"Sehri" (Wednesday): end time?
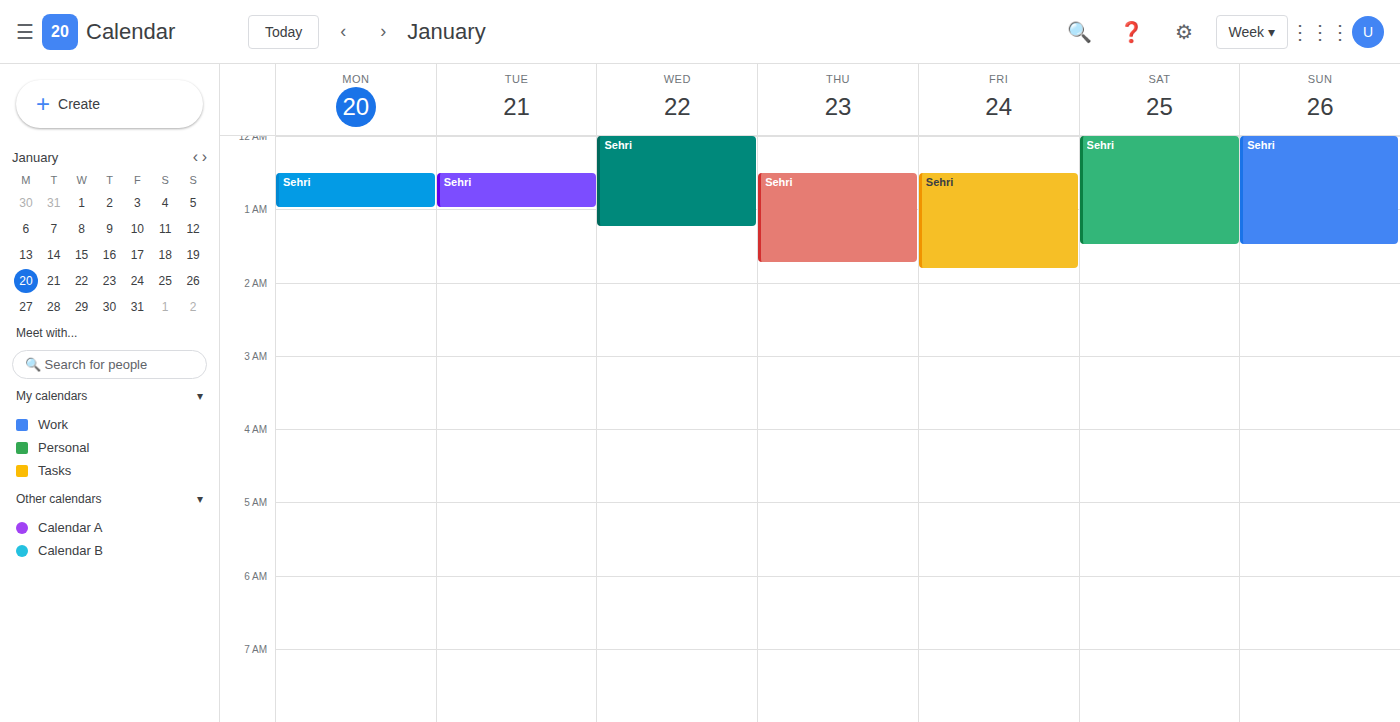
1:15 AM